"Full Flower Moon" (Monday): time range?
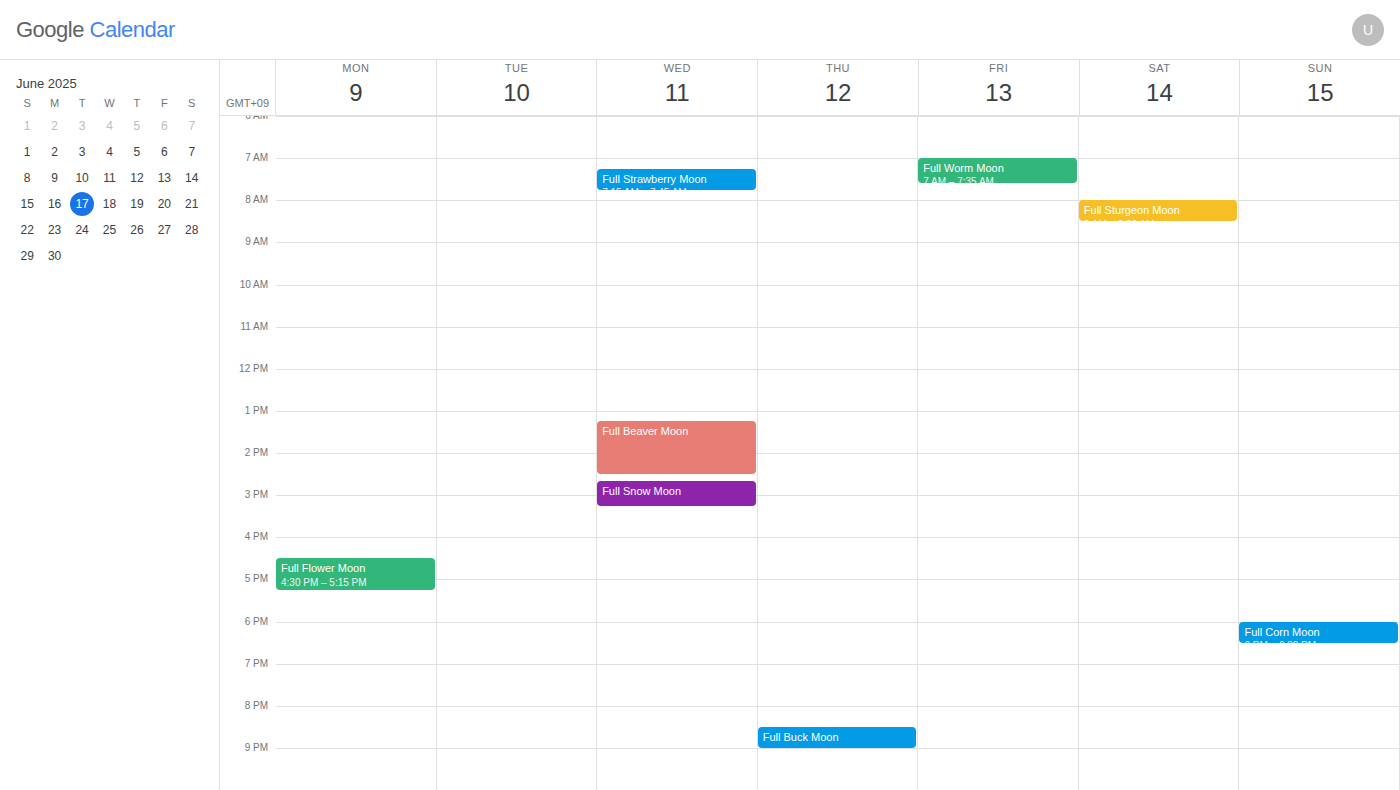
16:30 to 17:15